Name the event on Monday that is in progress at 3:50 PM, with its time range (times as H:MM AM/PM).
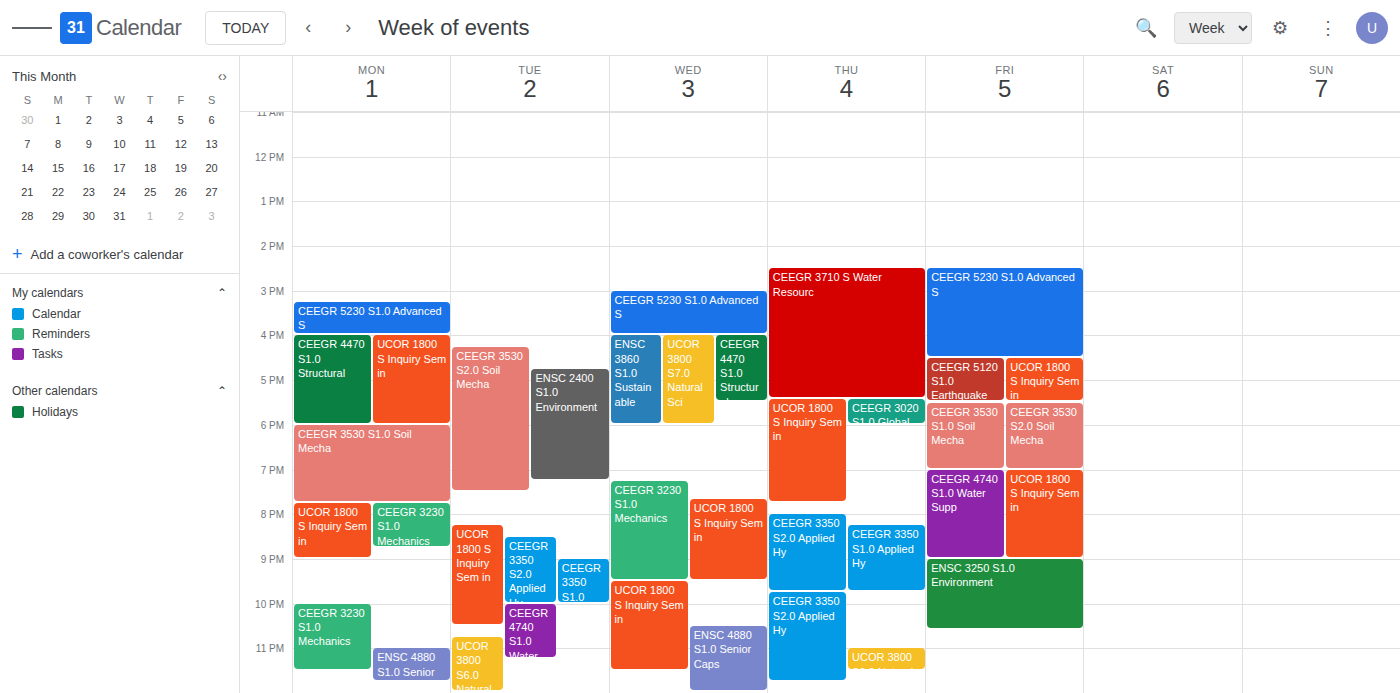
"CEEGR 5230 S1.0 Advanced S", 3:15 PM to 4:00 PM